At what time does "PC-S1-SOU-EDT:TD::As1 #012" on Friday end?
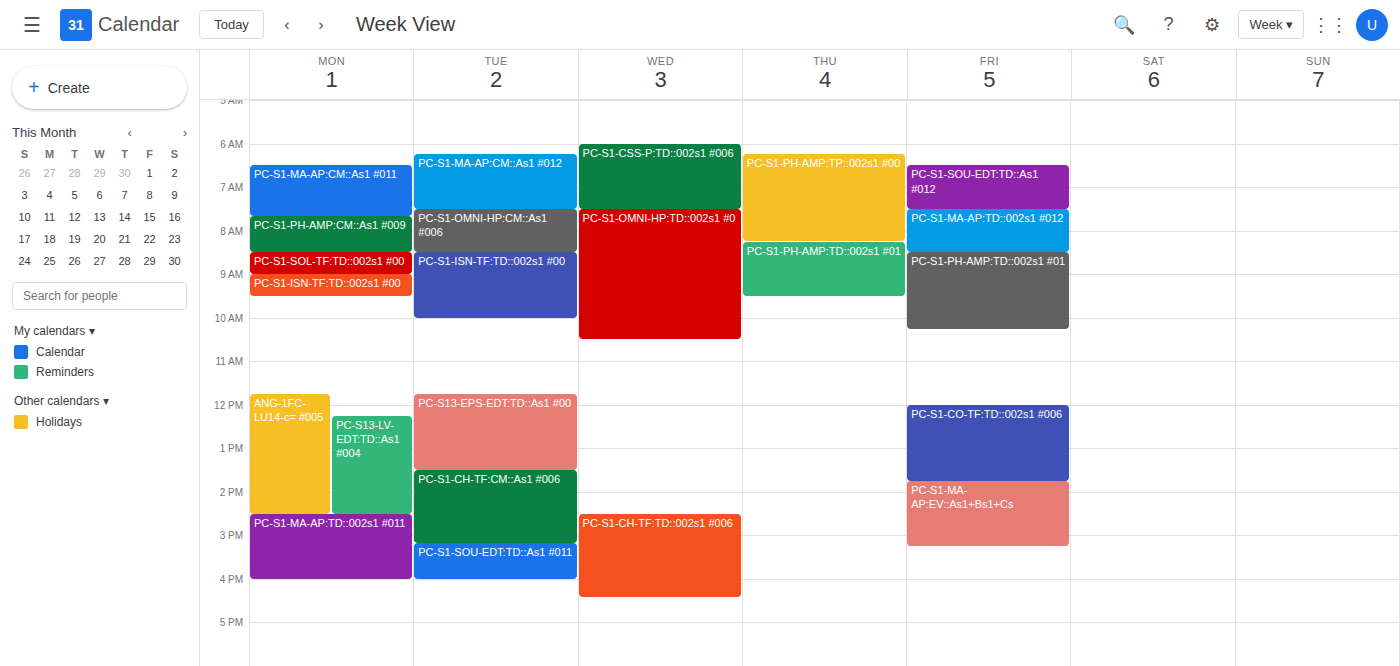
7:30 AM